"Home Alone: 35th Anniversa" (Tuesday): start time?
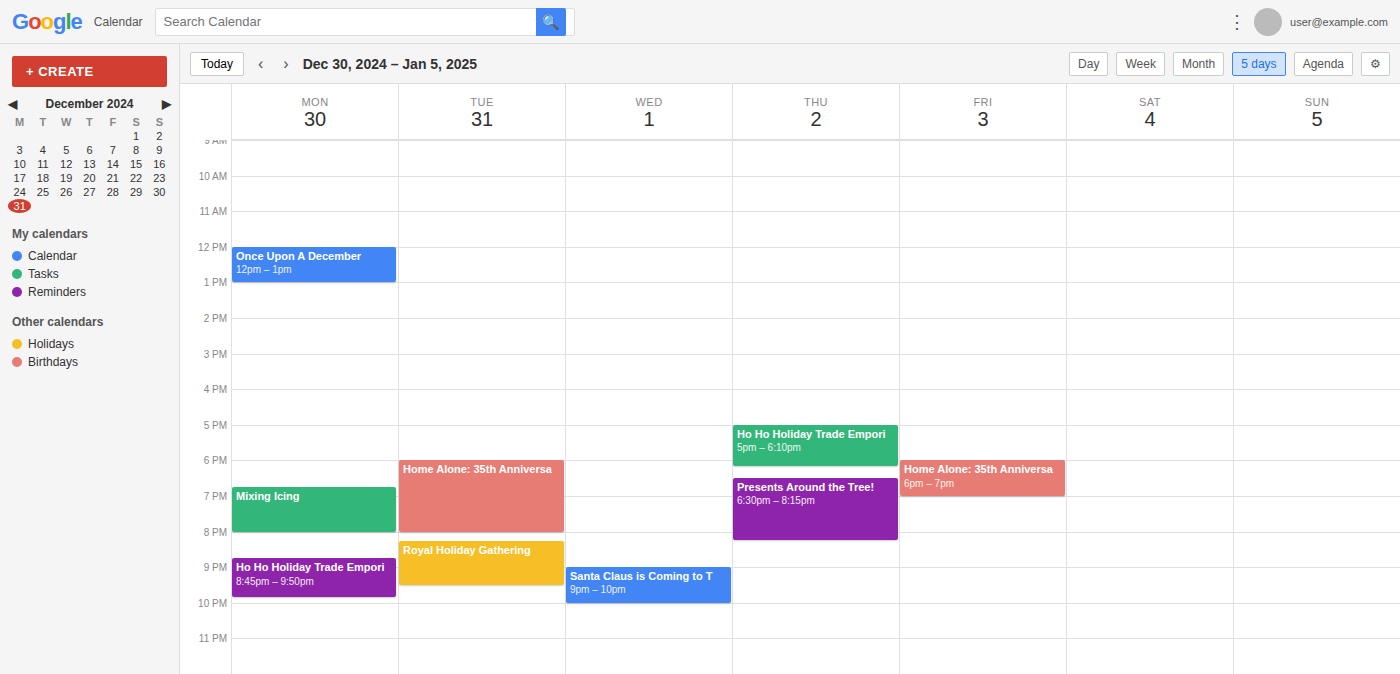
18:00